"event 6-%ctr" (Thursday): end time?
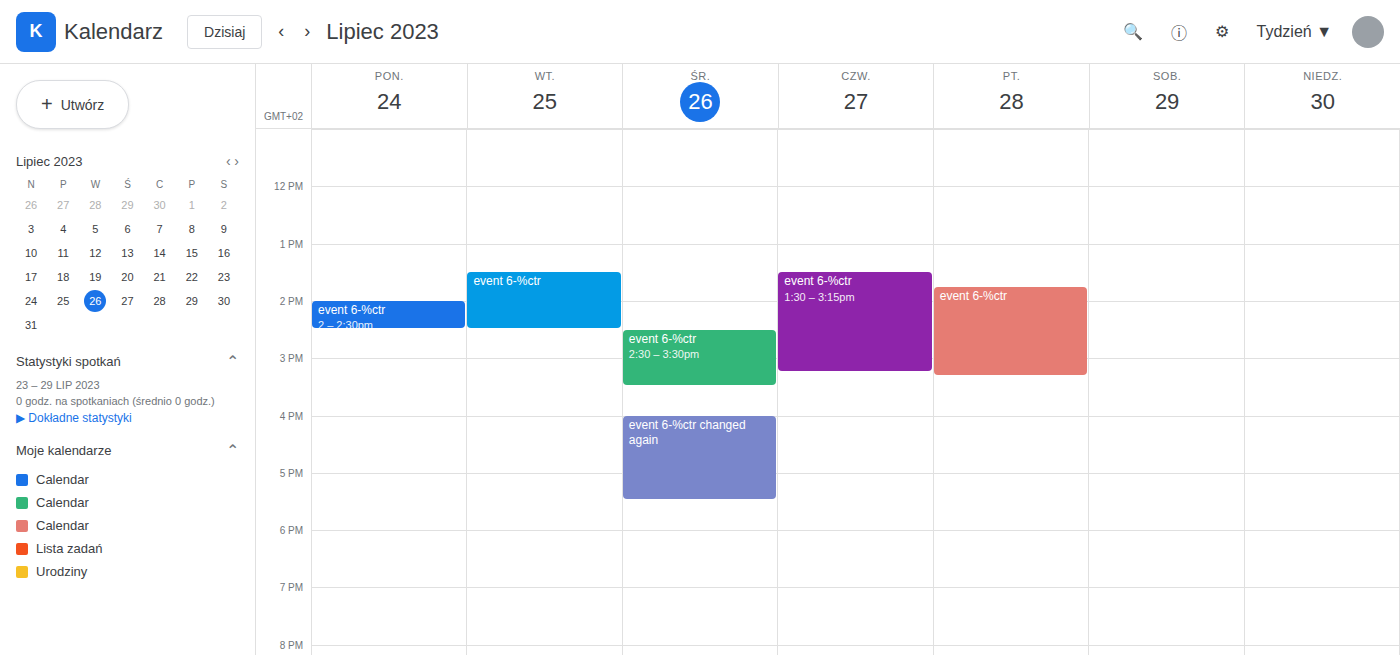
3:15 PM